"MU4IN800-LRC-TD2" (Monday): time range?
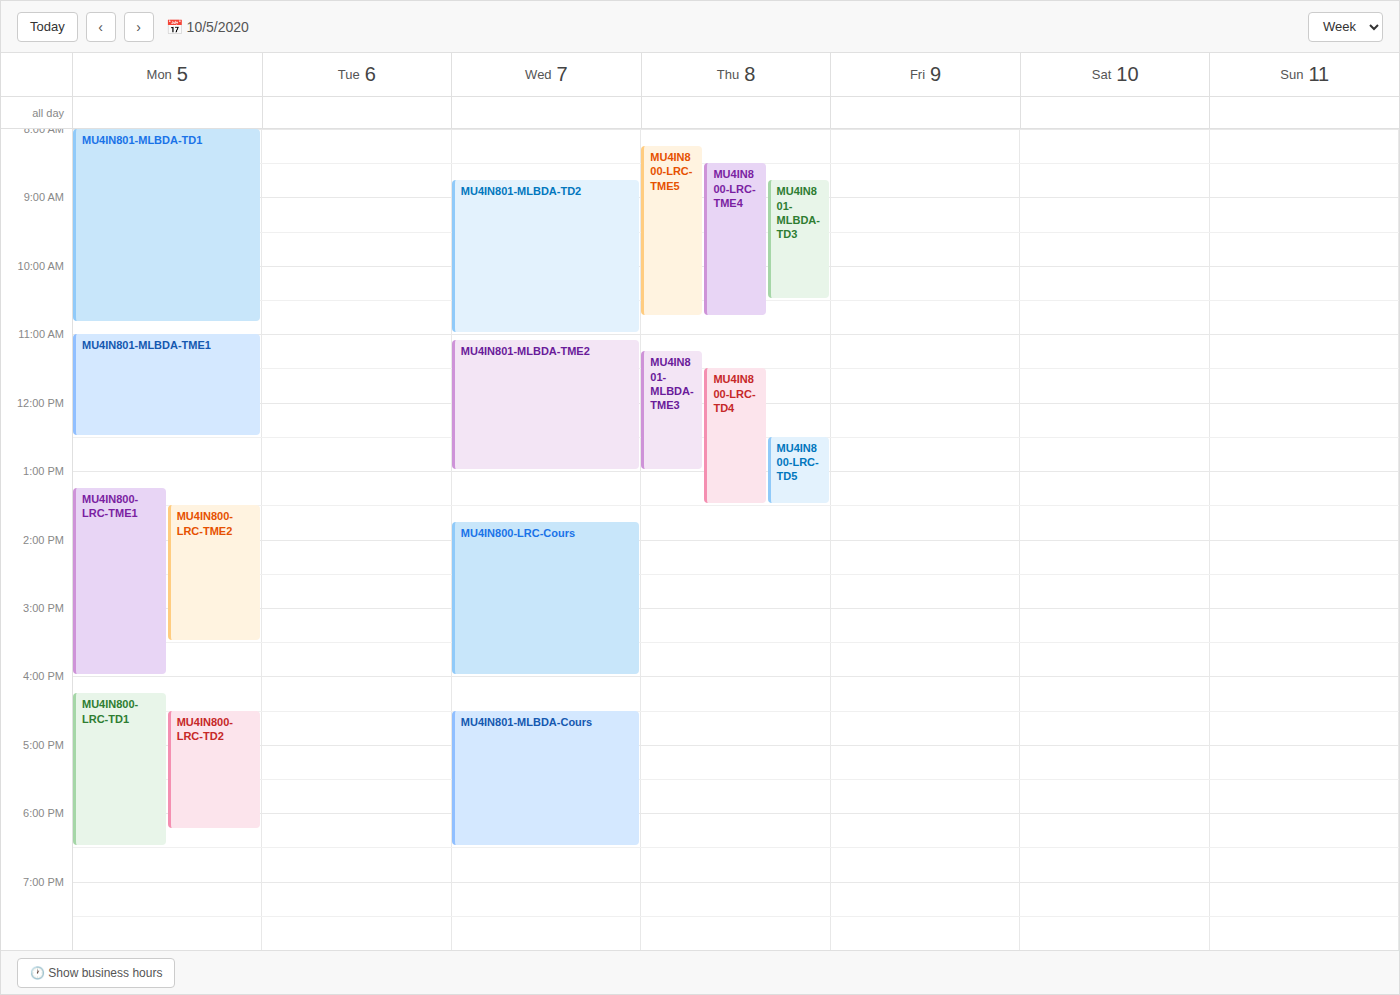
4:30 PM to 6:15 PM